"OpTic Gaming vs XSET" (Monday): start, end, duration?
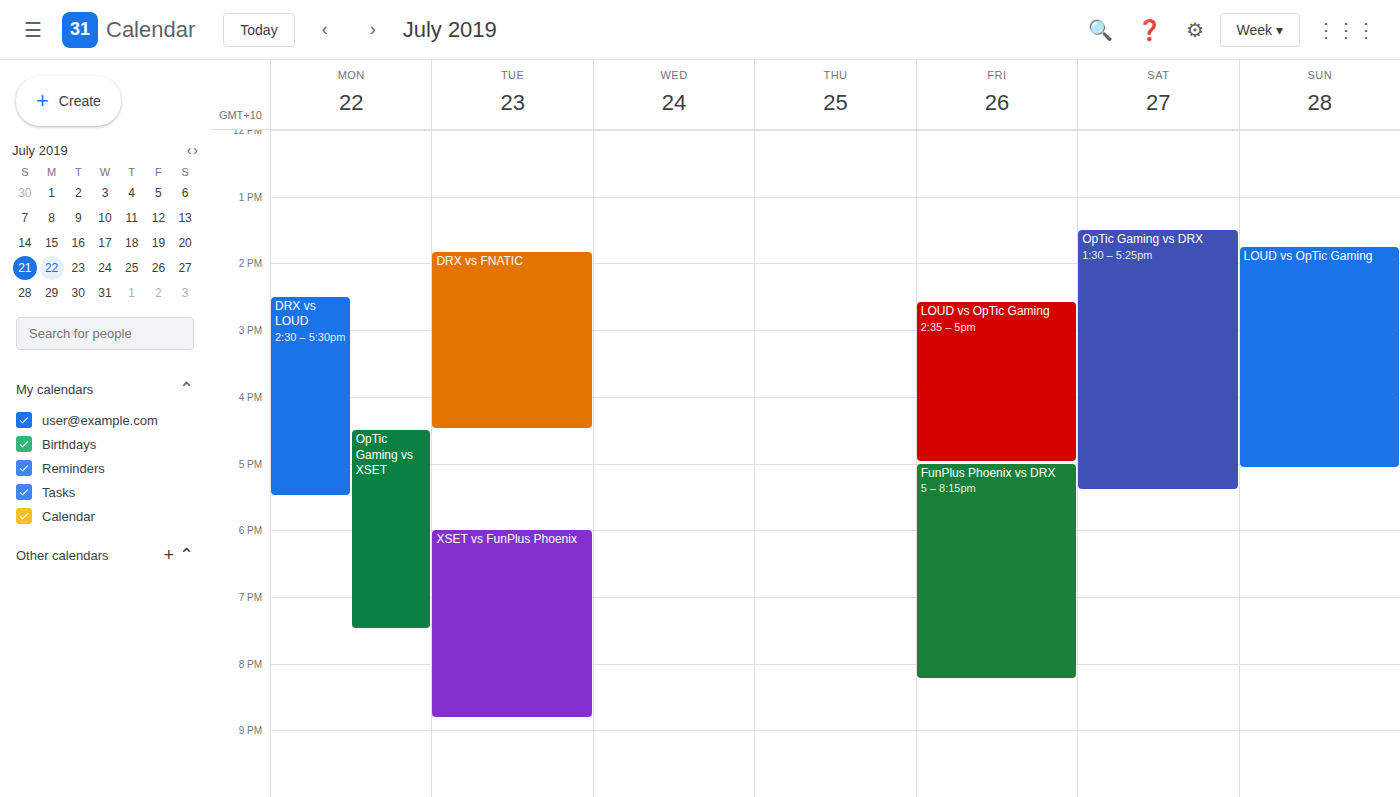
4:30 PM to 7:30 PM, 3 hours